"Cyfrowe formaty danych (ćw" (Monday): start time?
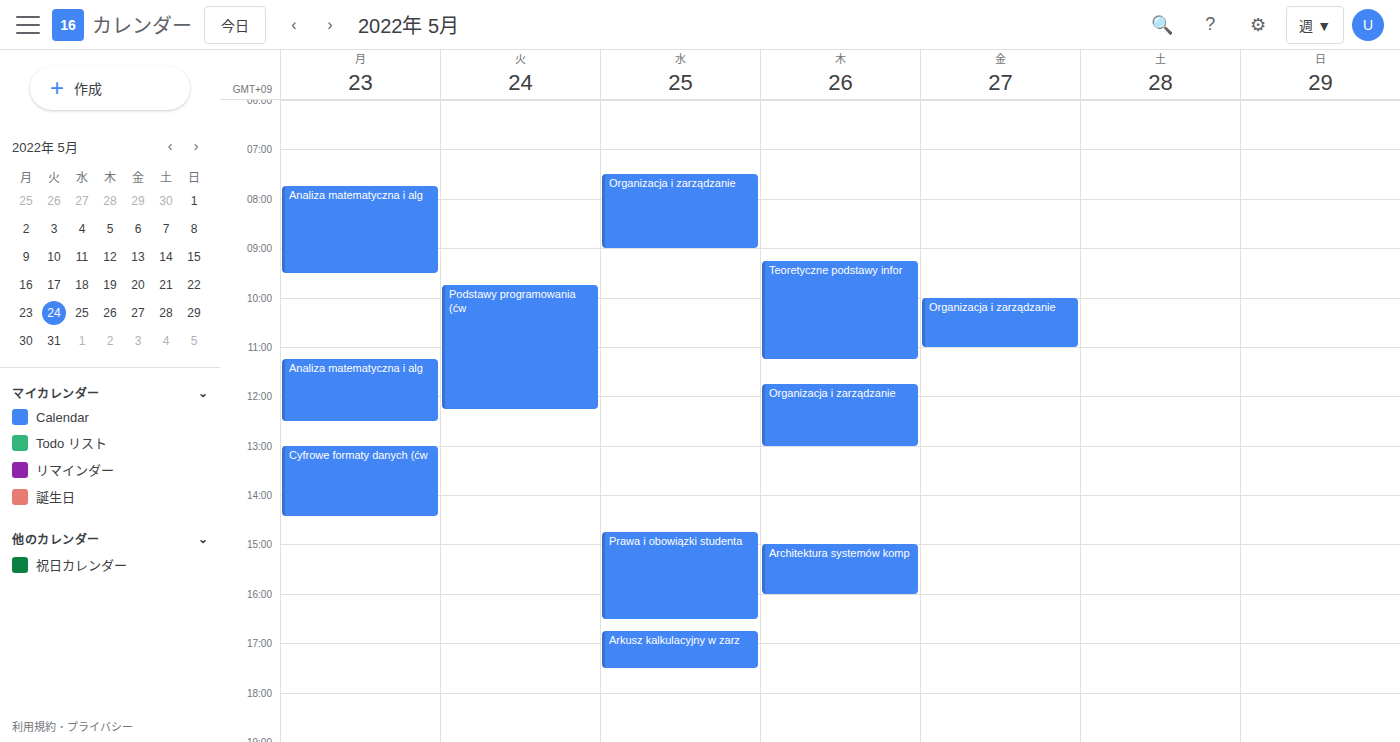
1:00 PM